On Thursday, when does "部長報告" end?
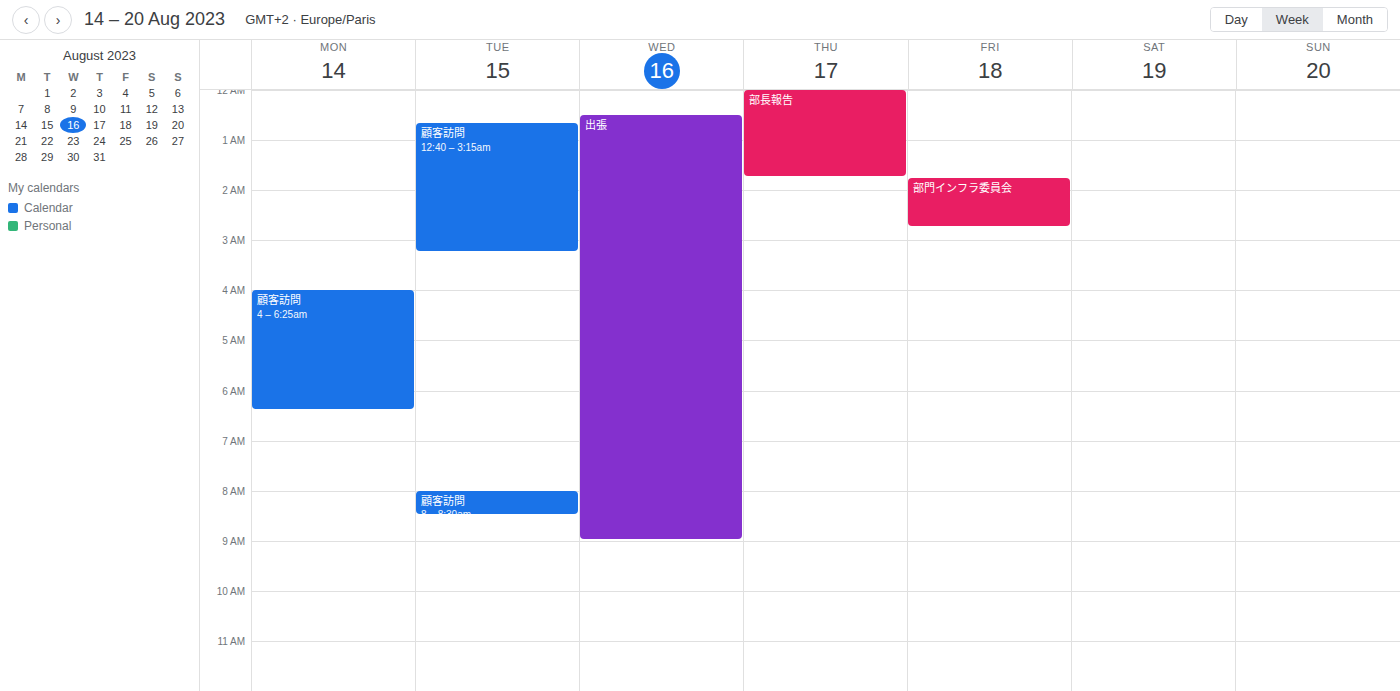
1:45 AM